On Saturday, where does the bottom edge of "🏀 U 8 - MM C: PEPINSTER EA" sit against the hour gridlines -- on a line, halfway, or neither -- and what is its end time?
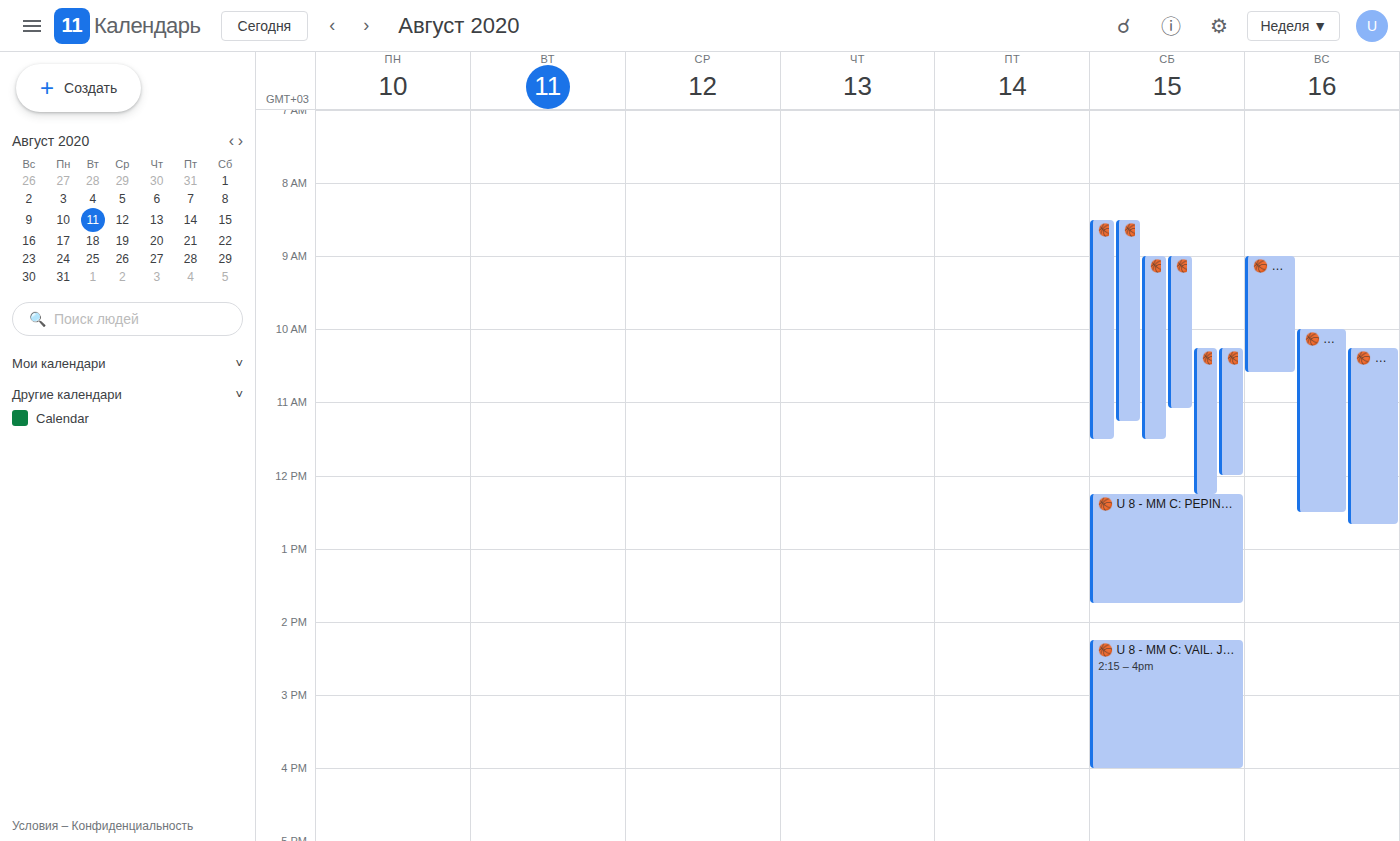
1:45 PM -- neither: three quarters of the way from the 1 PM line to the 2 PM line.